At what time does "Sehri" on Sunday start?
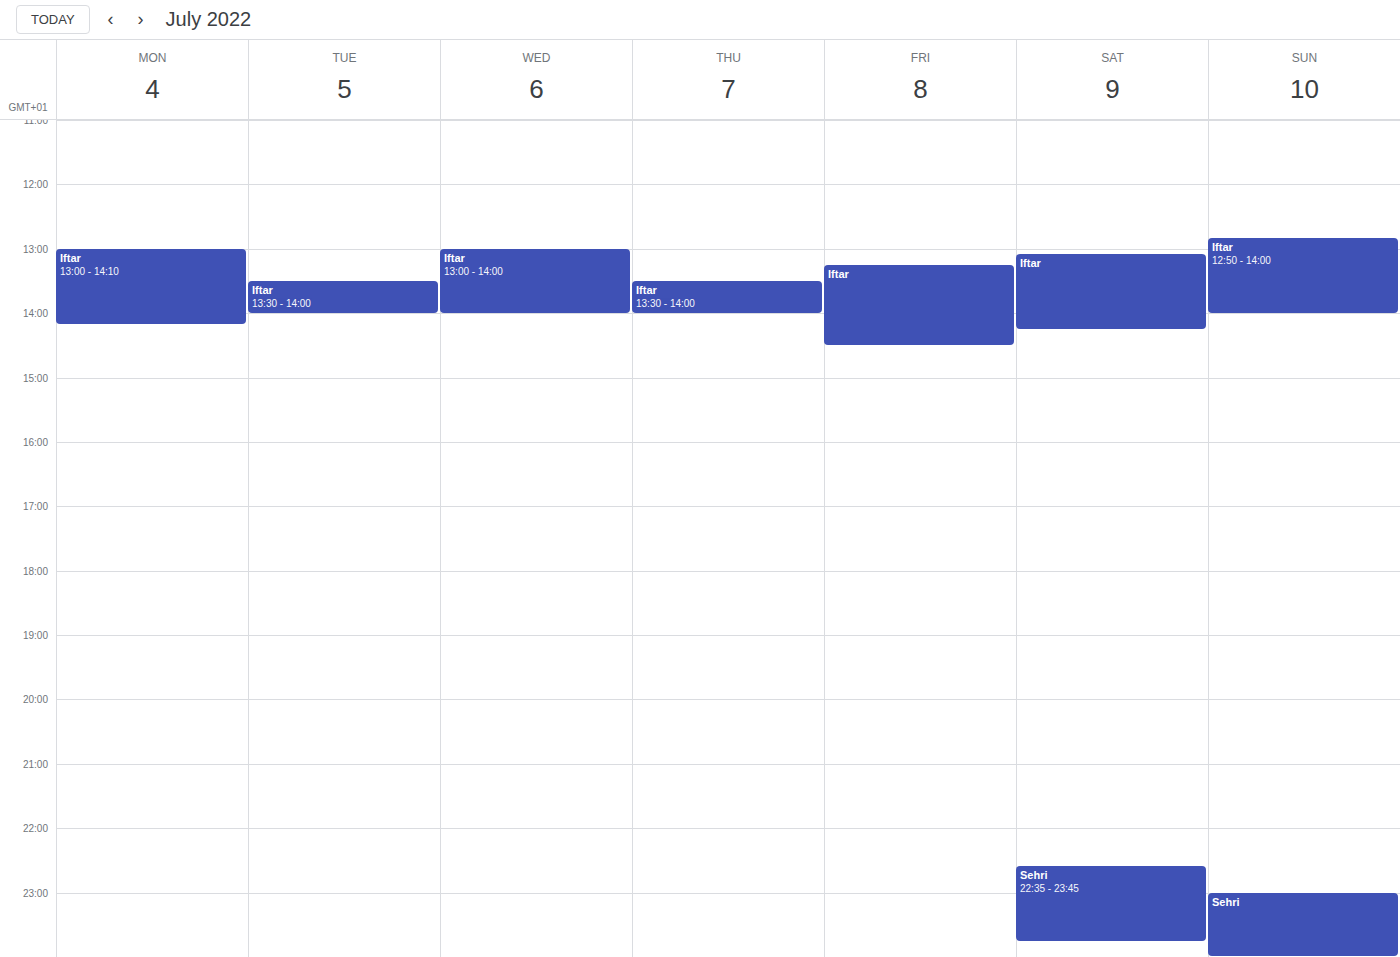
11:00 PM